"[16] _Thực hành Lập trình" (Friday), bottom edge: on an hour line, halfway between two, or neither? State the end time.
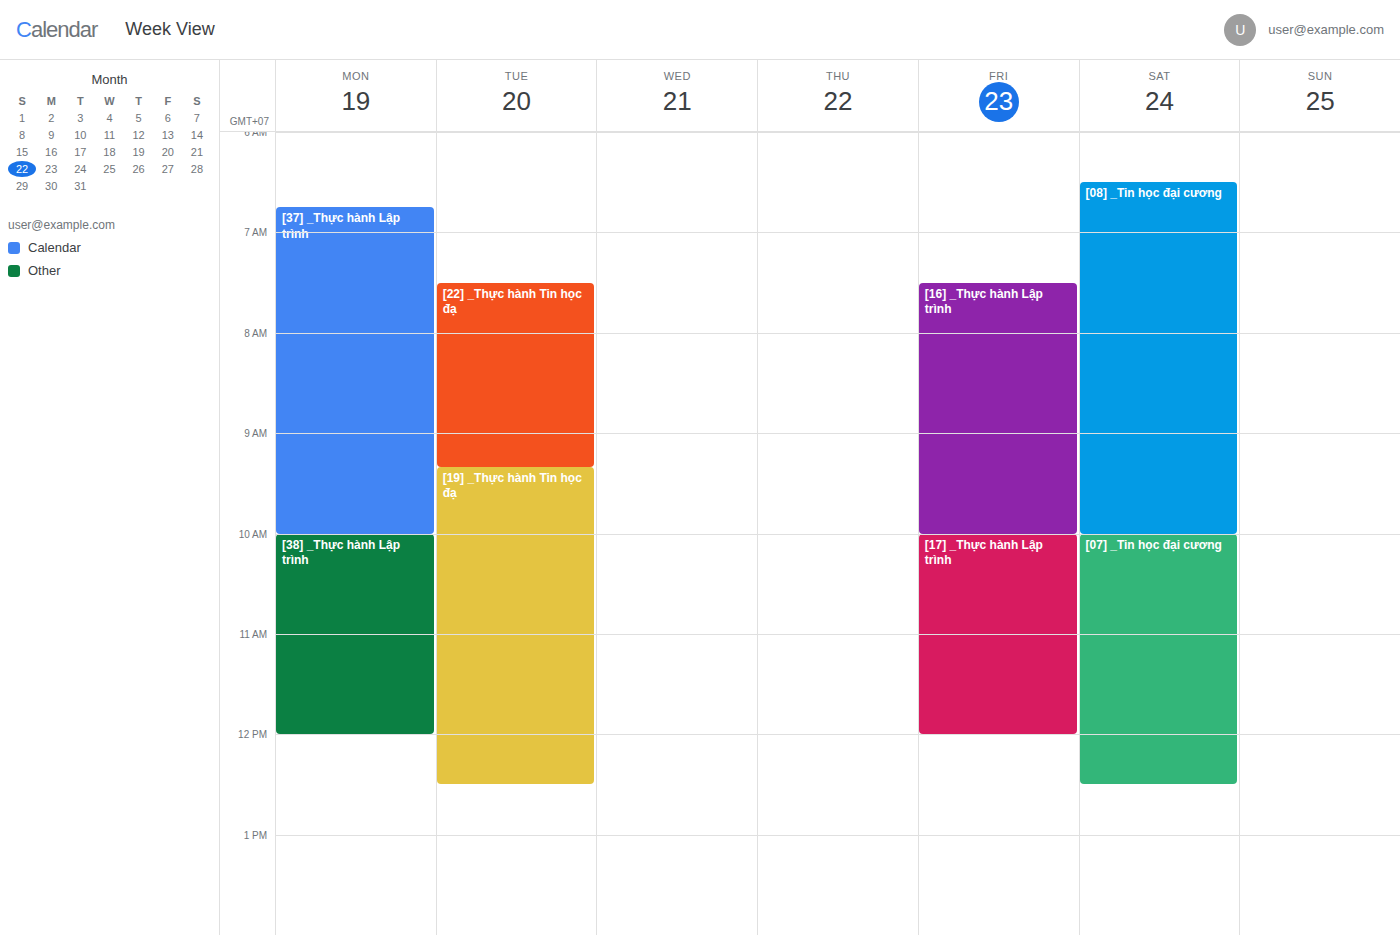
10:00 AM -- exactly on the 10 AM line.